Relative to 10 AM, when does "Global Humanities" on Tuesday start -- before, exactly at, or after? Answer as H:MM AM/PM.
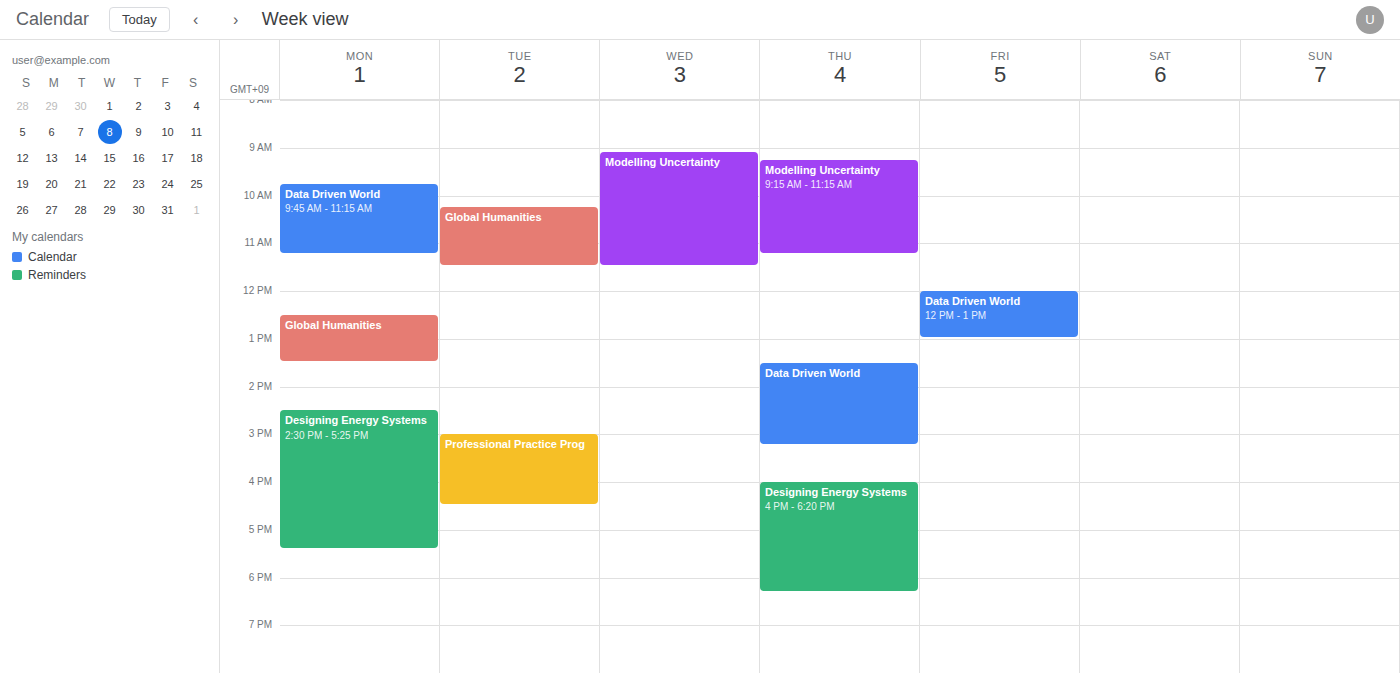
10:15 AM -- after 10 AM, 15 minutes below the 10 AM line.